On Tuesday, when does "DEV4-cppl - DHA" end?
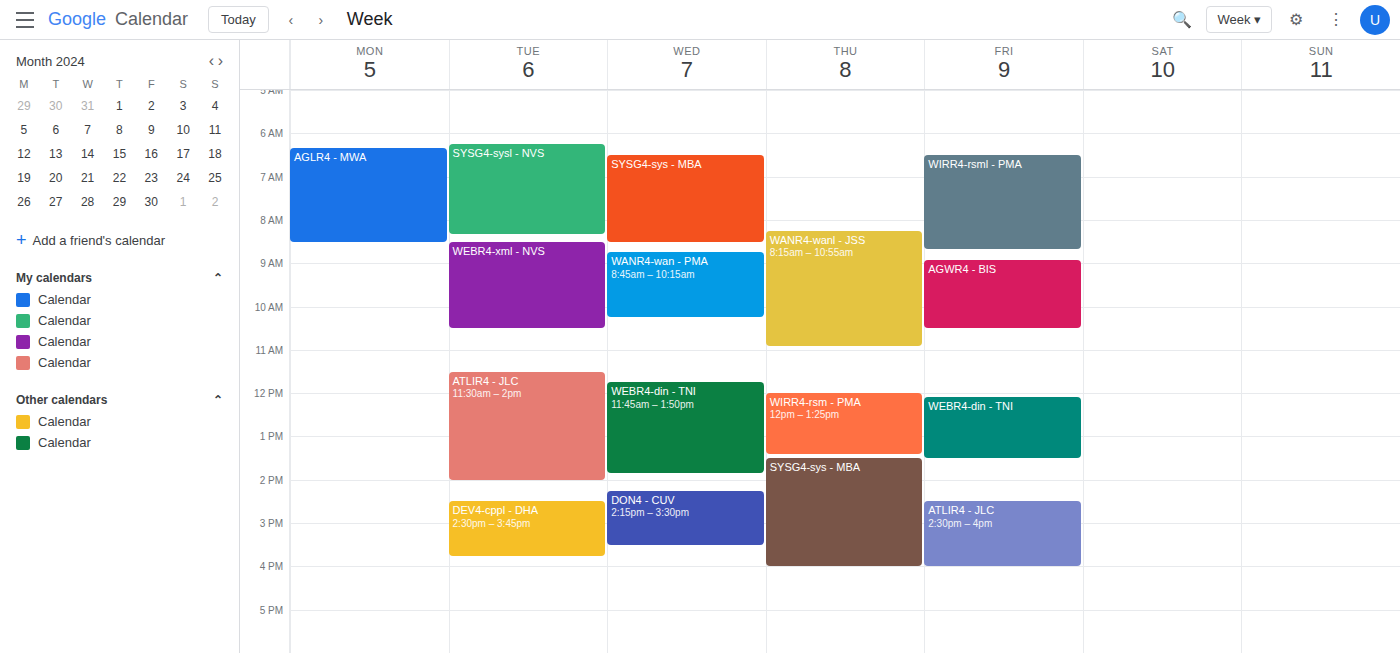
3:45 PM